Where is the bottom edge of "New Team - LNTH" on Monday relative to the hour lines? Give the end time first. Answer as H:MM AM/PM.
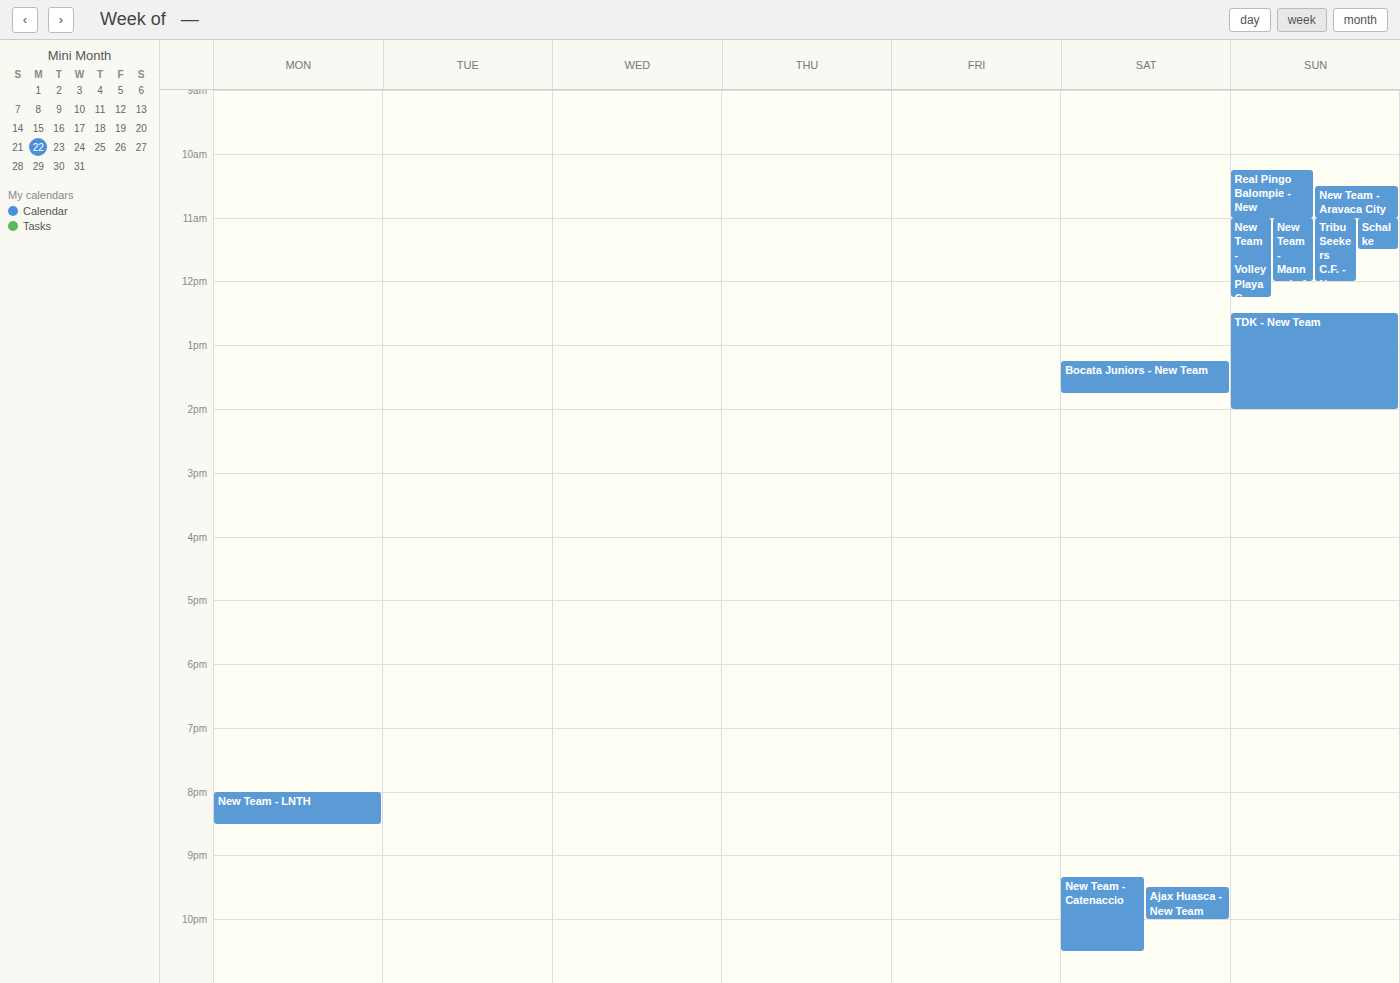
8:30 PM -- halfway between the 8 PM and 9 PM lines.